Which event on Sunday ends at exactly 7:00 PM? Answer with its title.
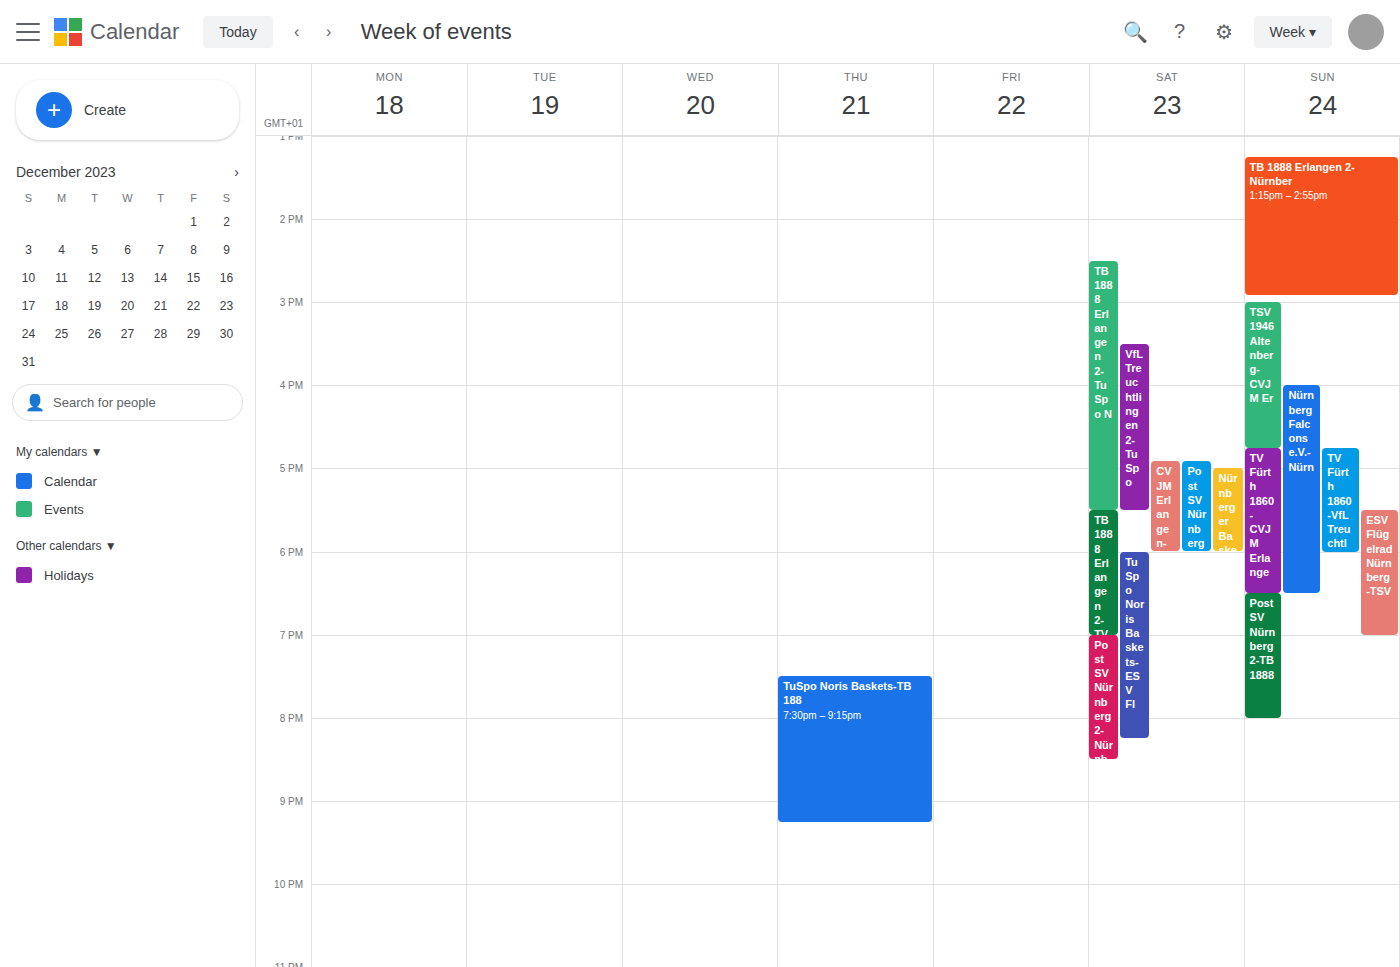
"ESV Flügelrad Nürnberg-TSV"